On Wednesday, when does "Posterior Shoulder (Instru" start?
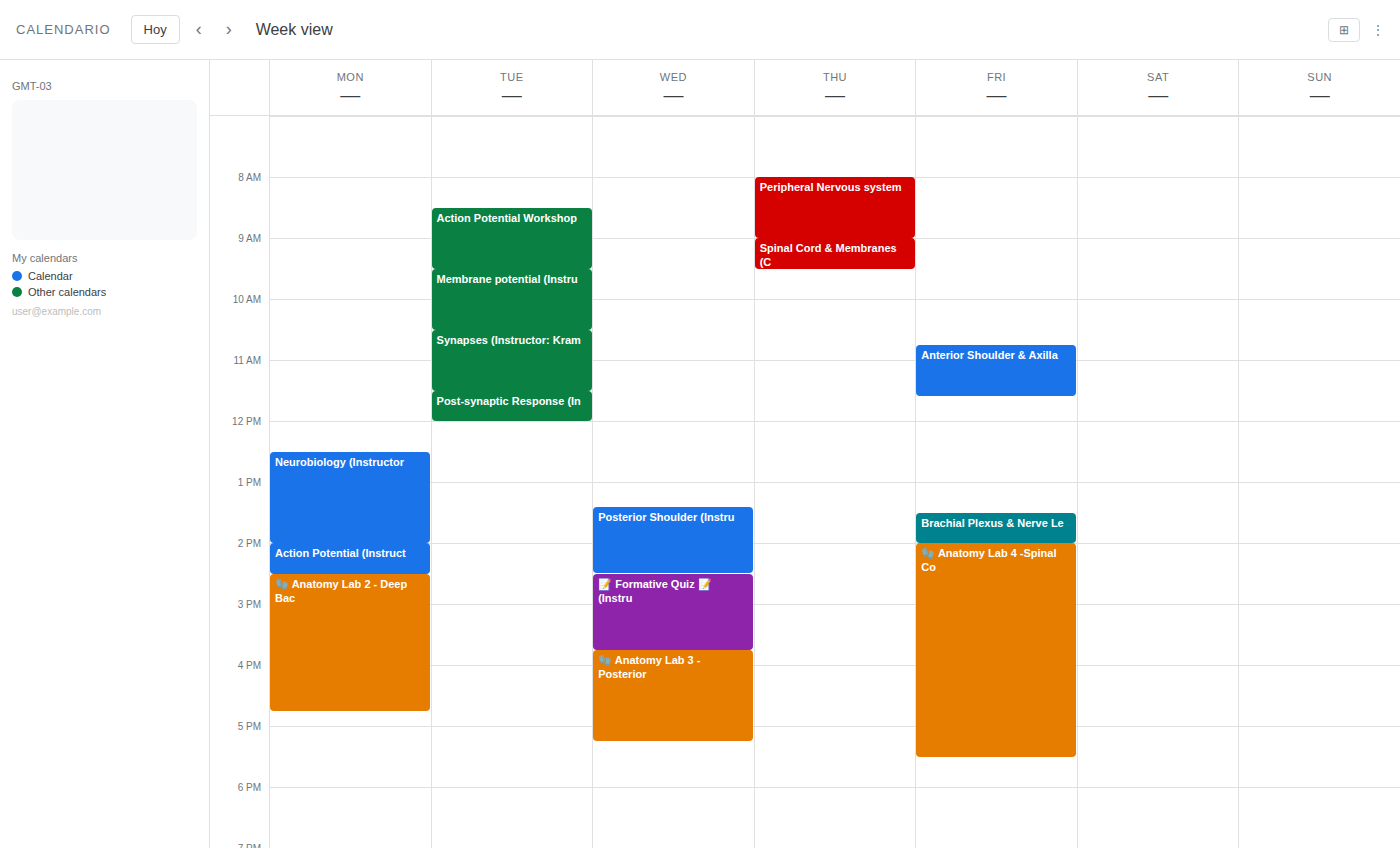
1:25 PM